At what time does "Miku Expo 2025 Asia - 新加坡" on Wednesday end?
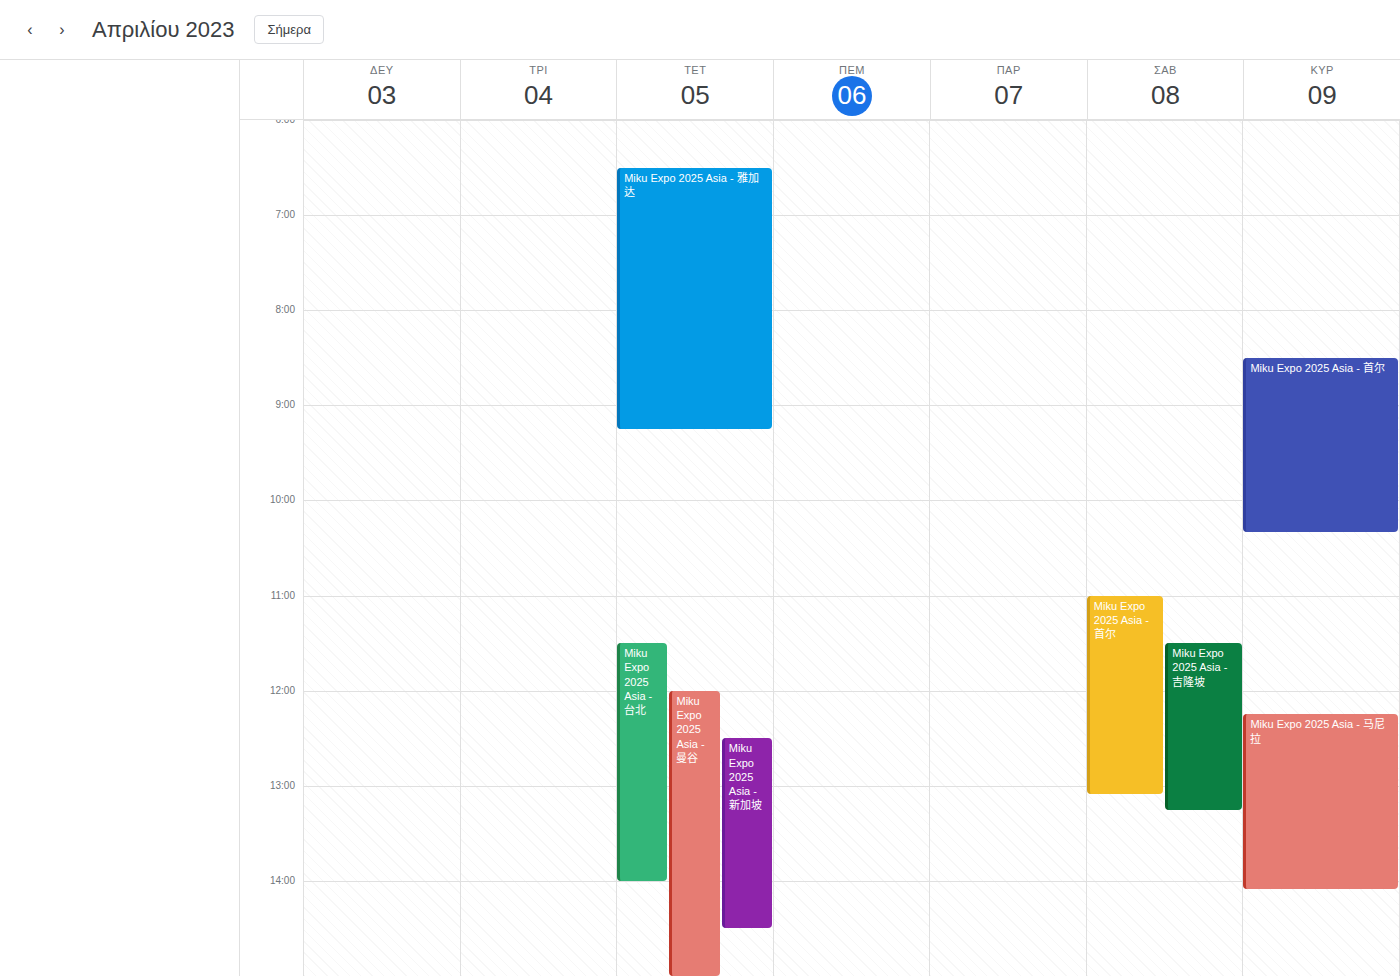
14:30